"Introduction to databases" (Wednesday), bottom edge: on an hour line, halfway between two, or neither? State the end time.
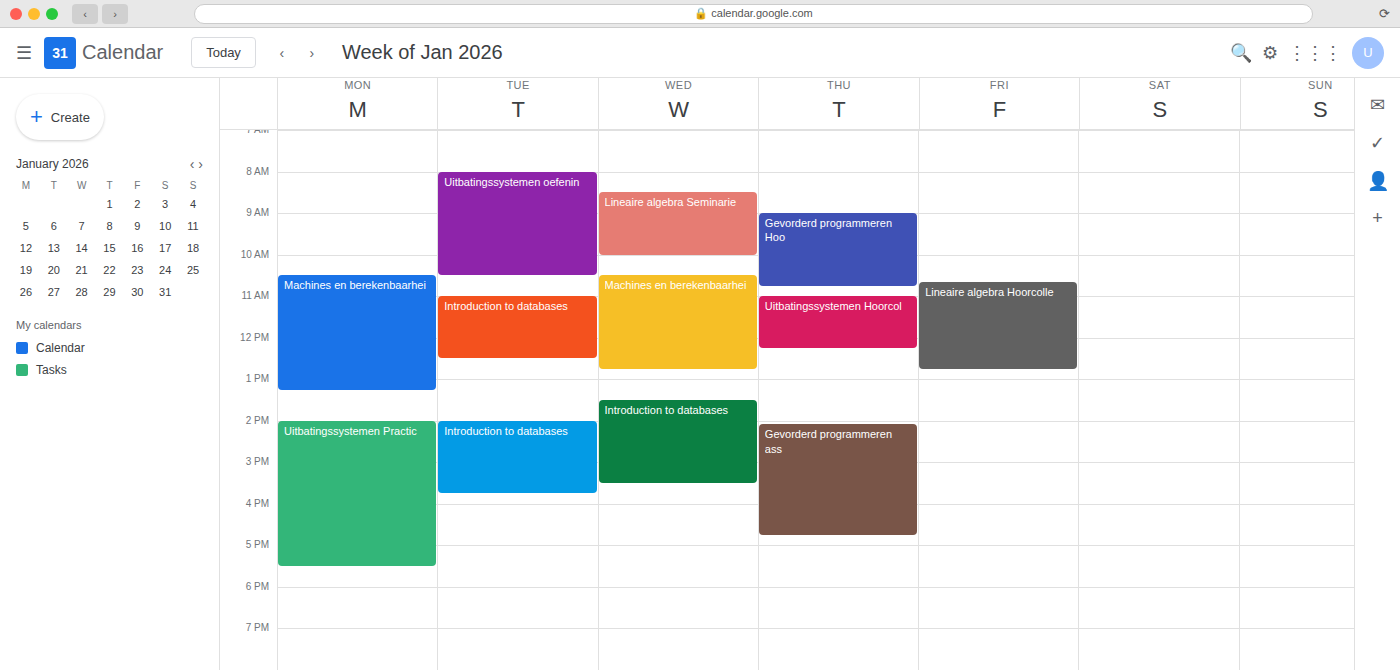
3:30 PM -- halfway between the 3 PM and 4 PM lines.